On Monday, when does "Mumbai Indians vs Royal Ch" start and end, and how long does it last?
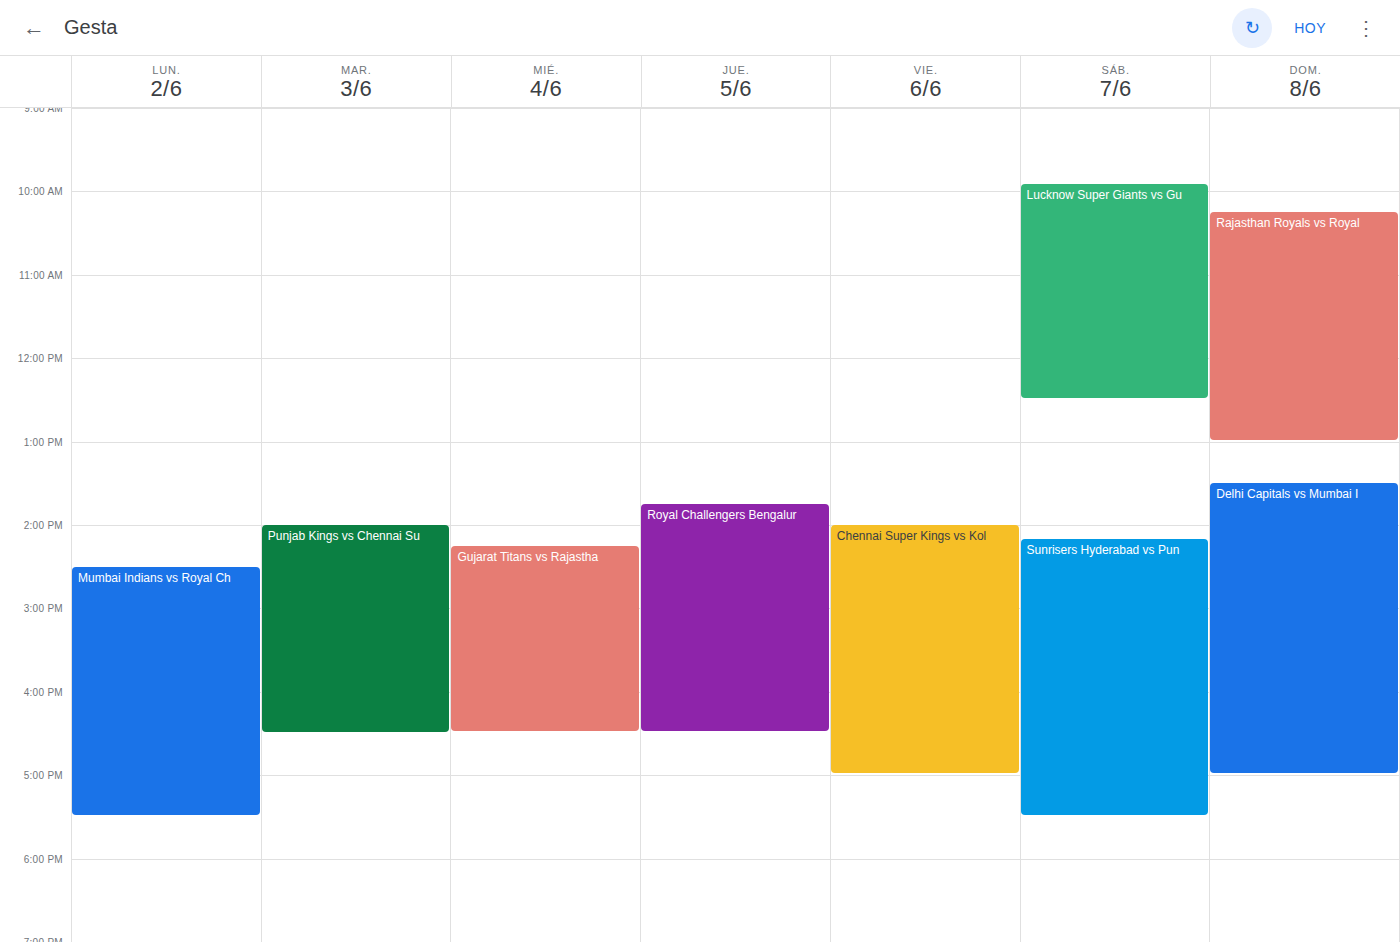
2:30 PM to 5:30 PM, 3 hours